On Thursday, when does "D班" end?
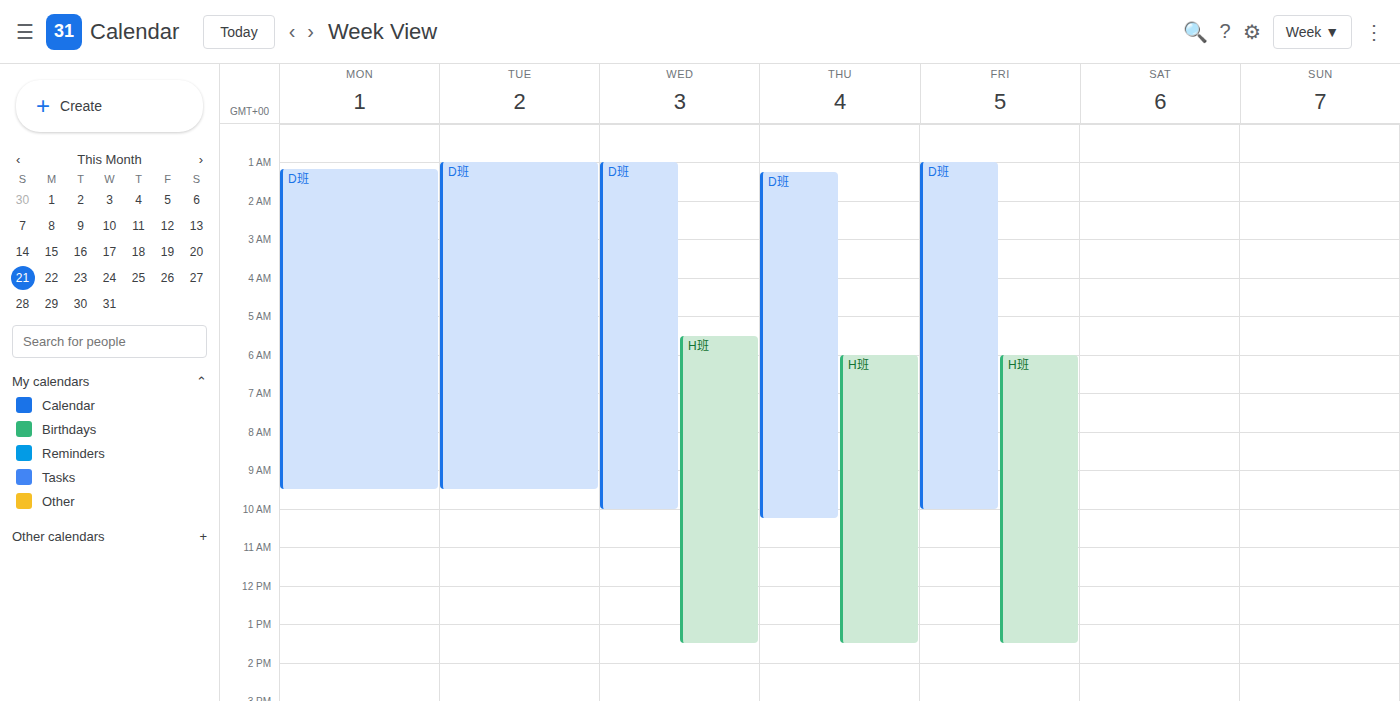
10:15 AM